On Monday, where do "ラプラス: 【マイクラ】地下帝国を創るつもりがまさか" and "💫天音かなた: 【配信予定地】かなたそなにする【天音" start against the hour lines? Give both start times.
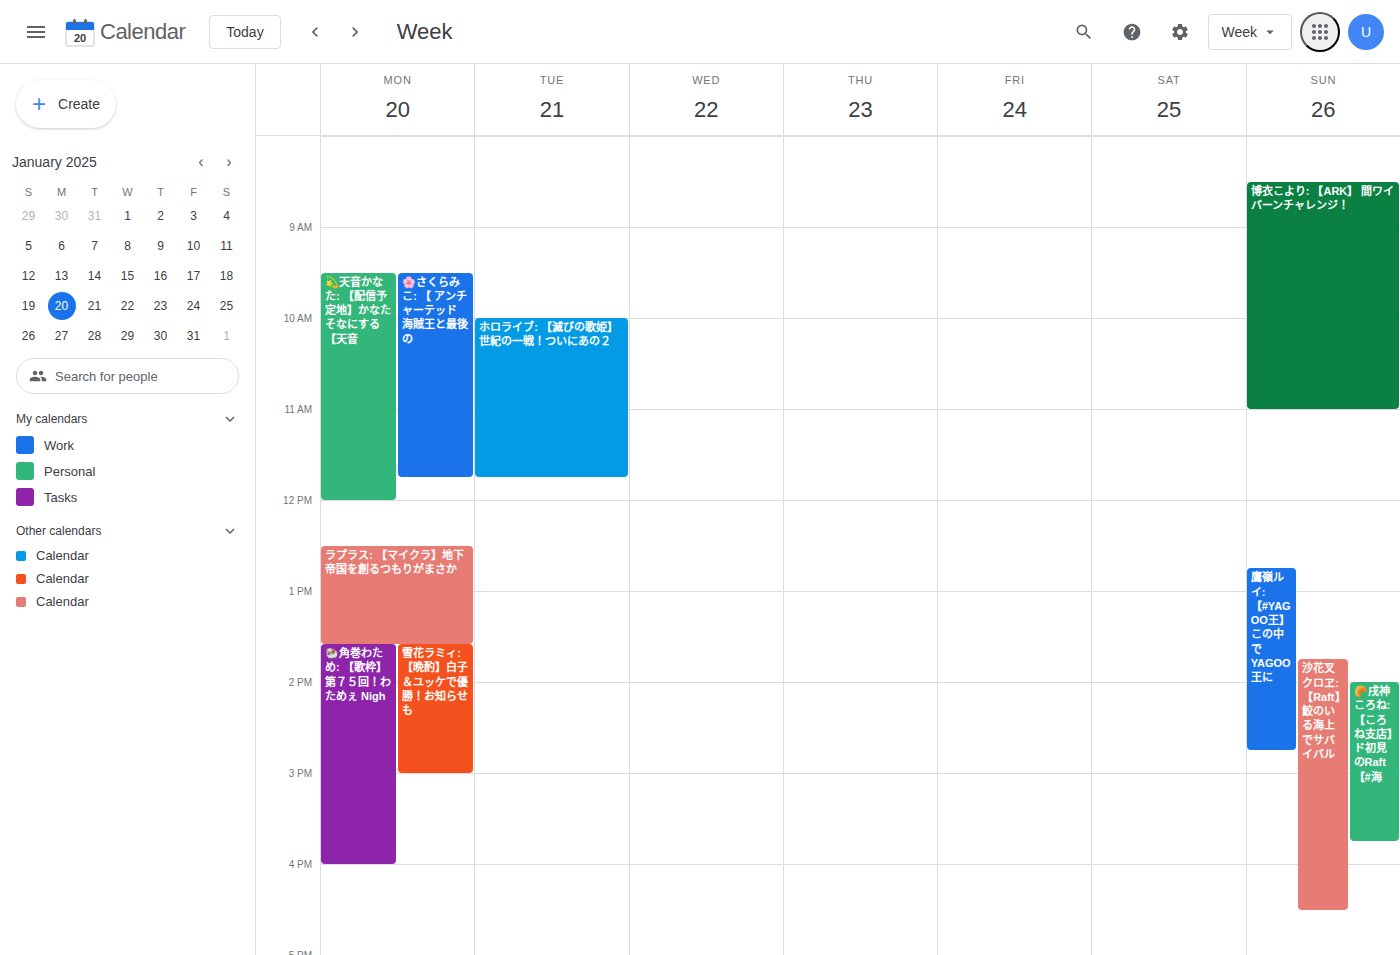
"ラプラス: 【マイクラ】地下帝国を創るつもりがまさか": 12:30 PM, halfway between the 12 PM and 1 PM lines. "💫天音かなた: 【配信予定地】かなたそなにする【天音": 9:30 AM, halfway between the 9 AM and 10 AM lines.